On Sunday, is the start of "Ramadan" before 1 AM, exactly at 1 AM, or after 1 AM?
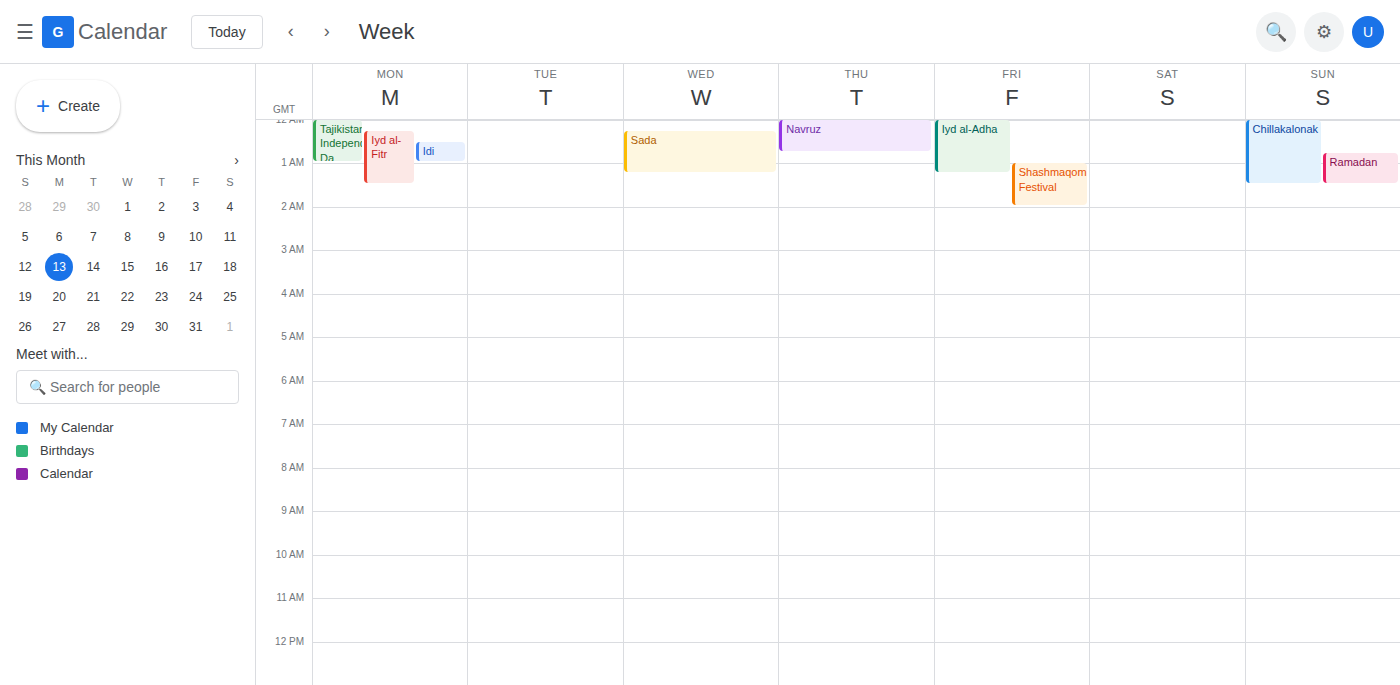
12:45 AM -- before 1 AM, 15 minutes above the 1 AM line.